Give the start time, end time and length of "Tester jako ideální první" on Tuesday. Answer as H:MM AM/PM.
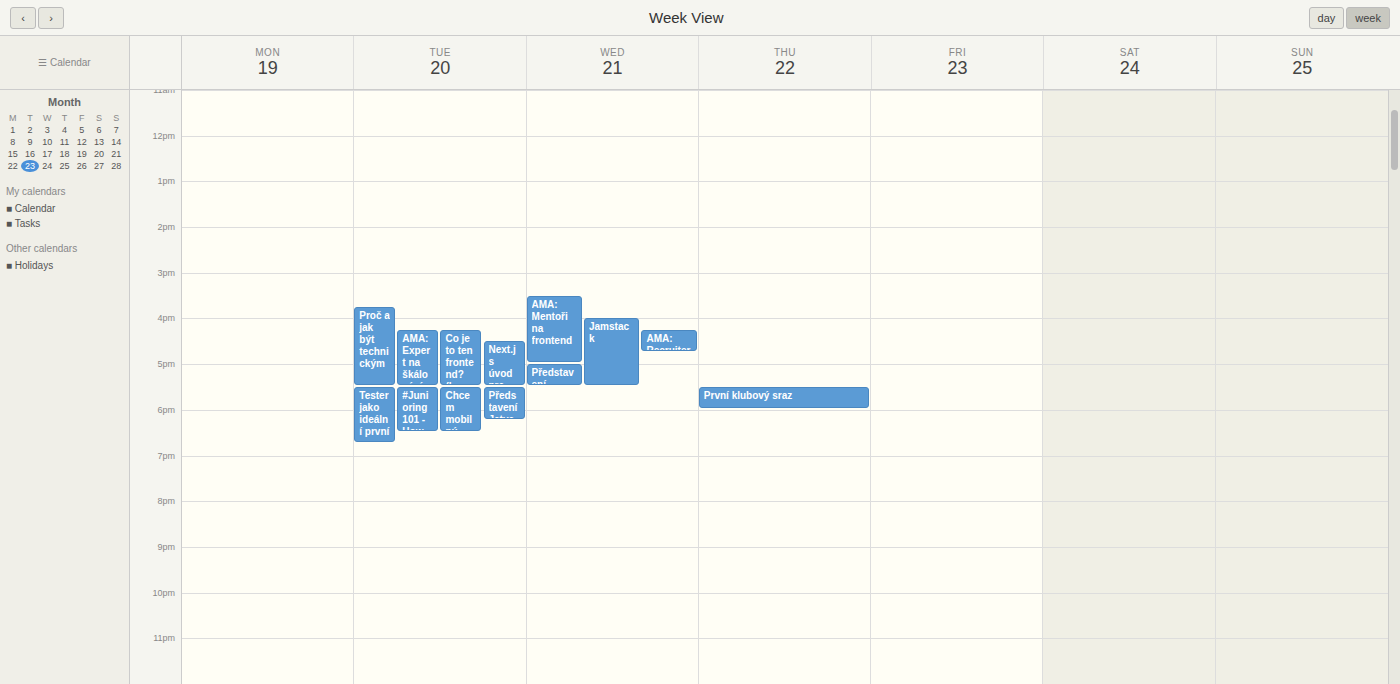
5:30 PM to 6:45 PM, 1 hour 15 minutes